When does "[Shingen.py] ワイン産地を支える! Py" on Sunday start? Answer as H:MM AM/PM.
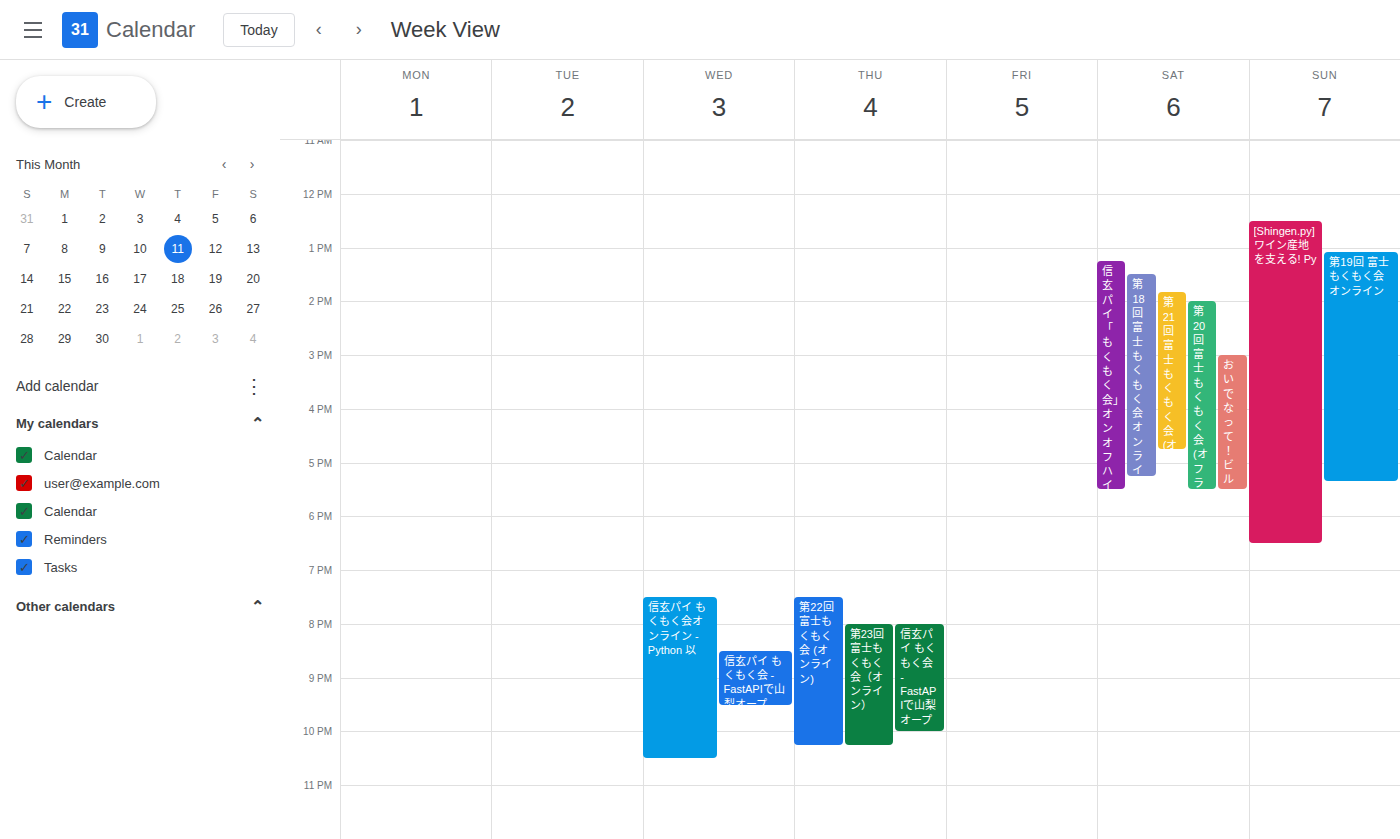
12:30 PM